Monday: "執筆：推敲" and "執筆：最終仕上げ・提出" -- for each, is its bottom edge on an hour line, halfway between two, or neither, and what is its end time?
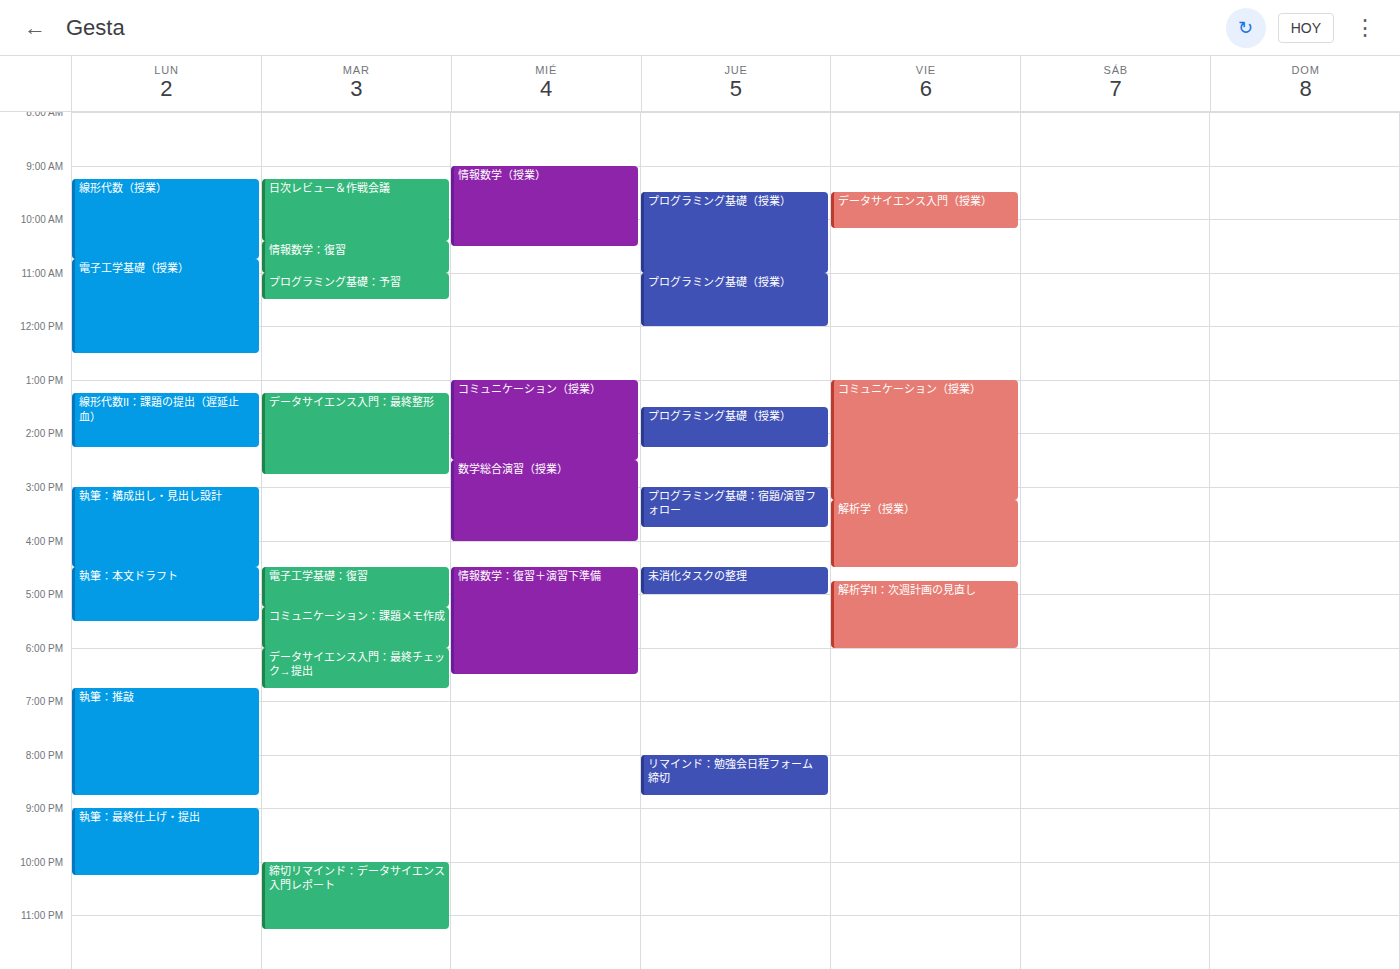
"執筆：推敲": 8:45 PM, neither: three quarters of the way from the 8 PM line to the 9 PM line. "執筆：最終仕上げ・提出": 10:15 PM, neither: a quarter of the way from the 10 PM line to the 11 PM line.